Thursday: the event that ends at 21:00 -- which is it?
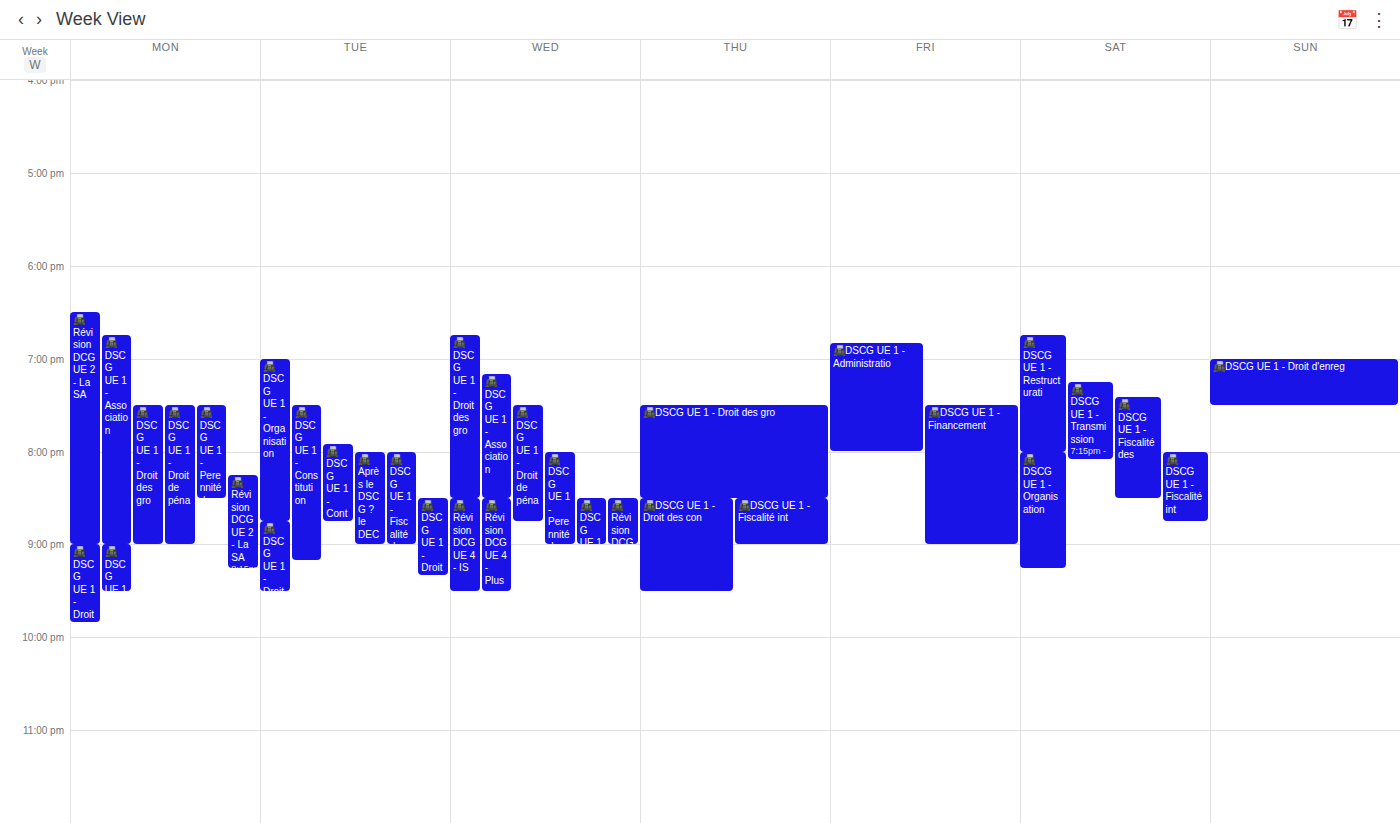
"📠DSCG UE 1 - Fiscalité int"